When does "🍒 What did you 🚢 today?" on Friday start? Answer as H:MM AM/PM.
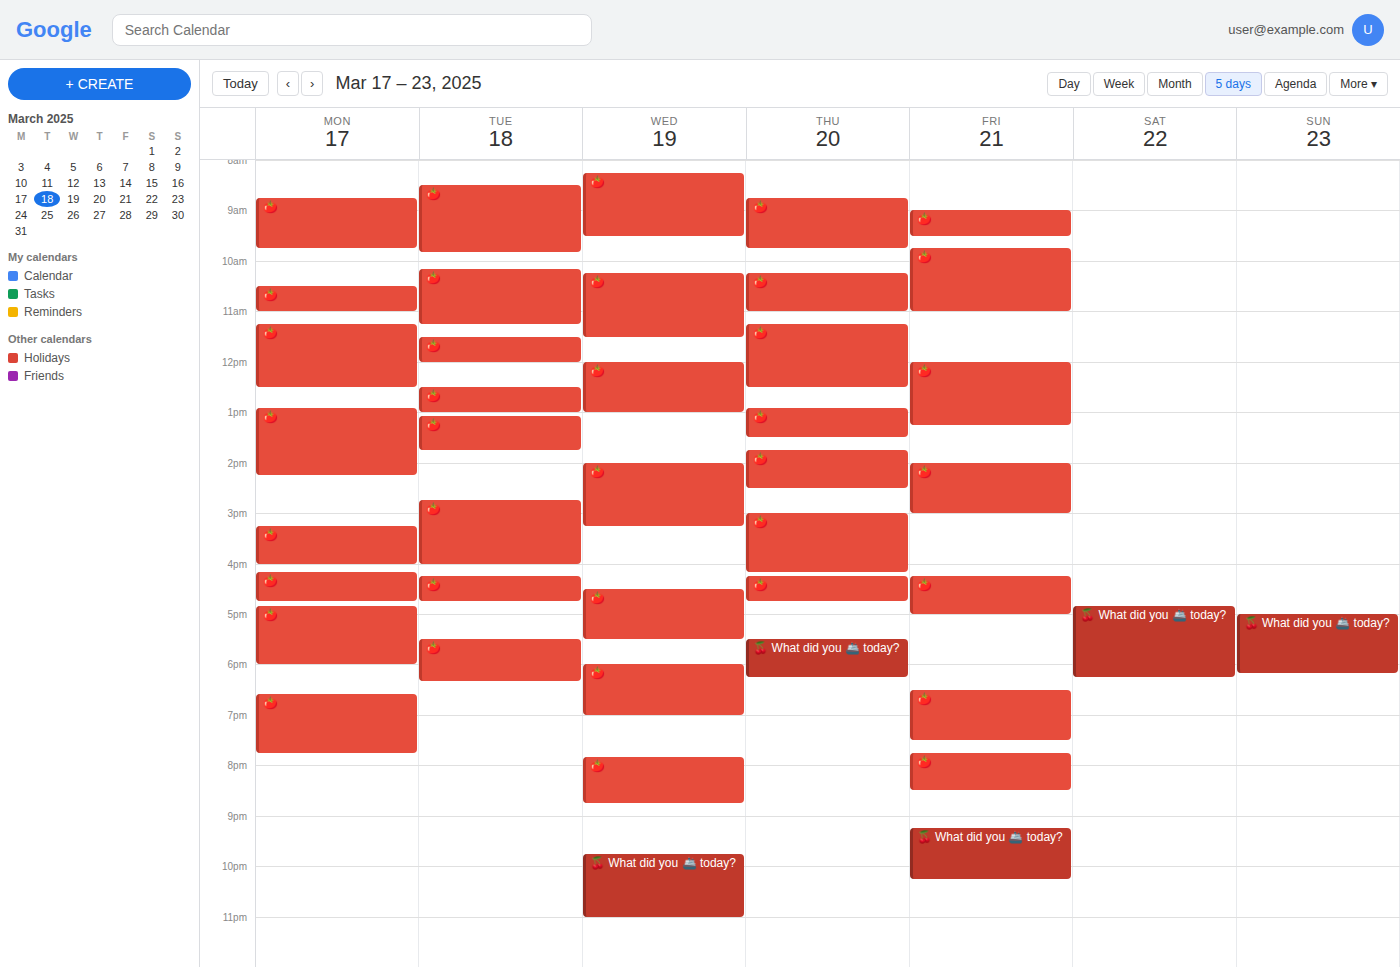
9:15 PM